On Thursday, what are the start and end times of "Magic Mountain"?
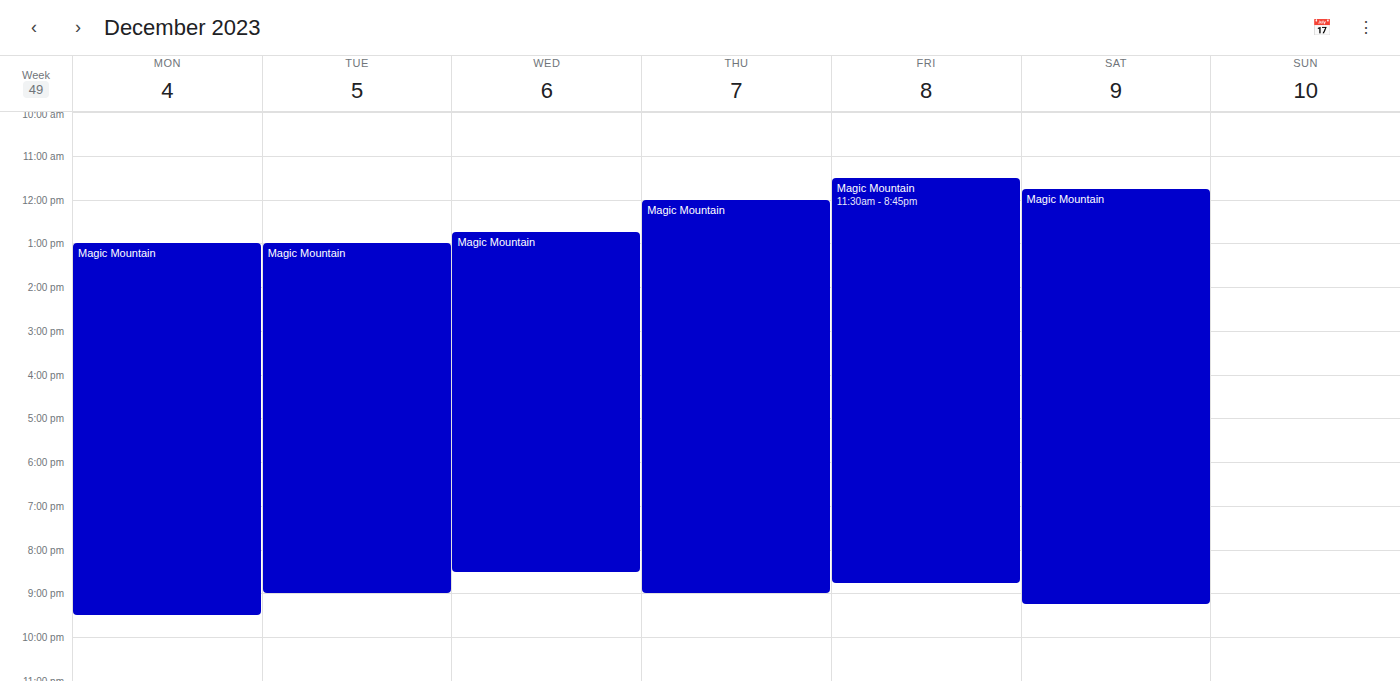
12:00 PM to 9:00 PM